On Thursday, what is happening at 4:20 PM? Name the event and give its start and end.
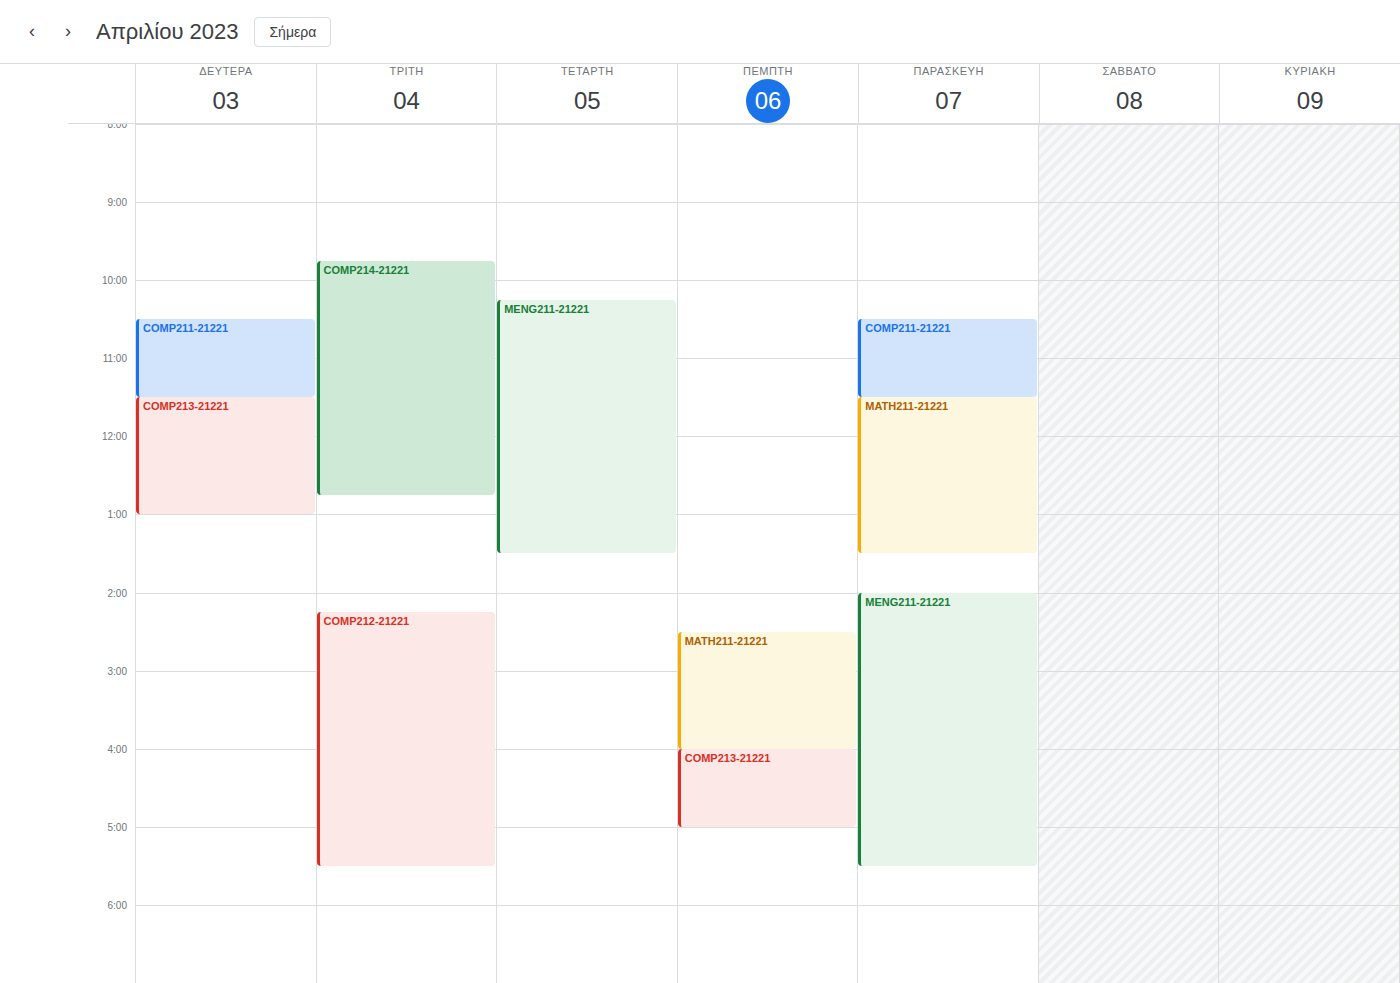
"COMP213-21221", 4:00 PM to 5:00 PM